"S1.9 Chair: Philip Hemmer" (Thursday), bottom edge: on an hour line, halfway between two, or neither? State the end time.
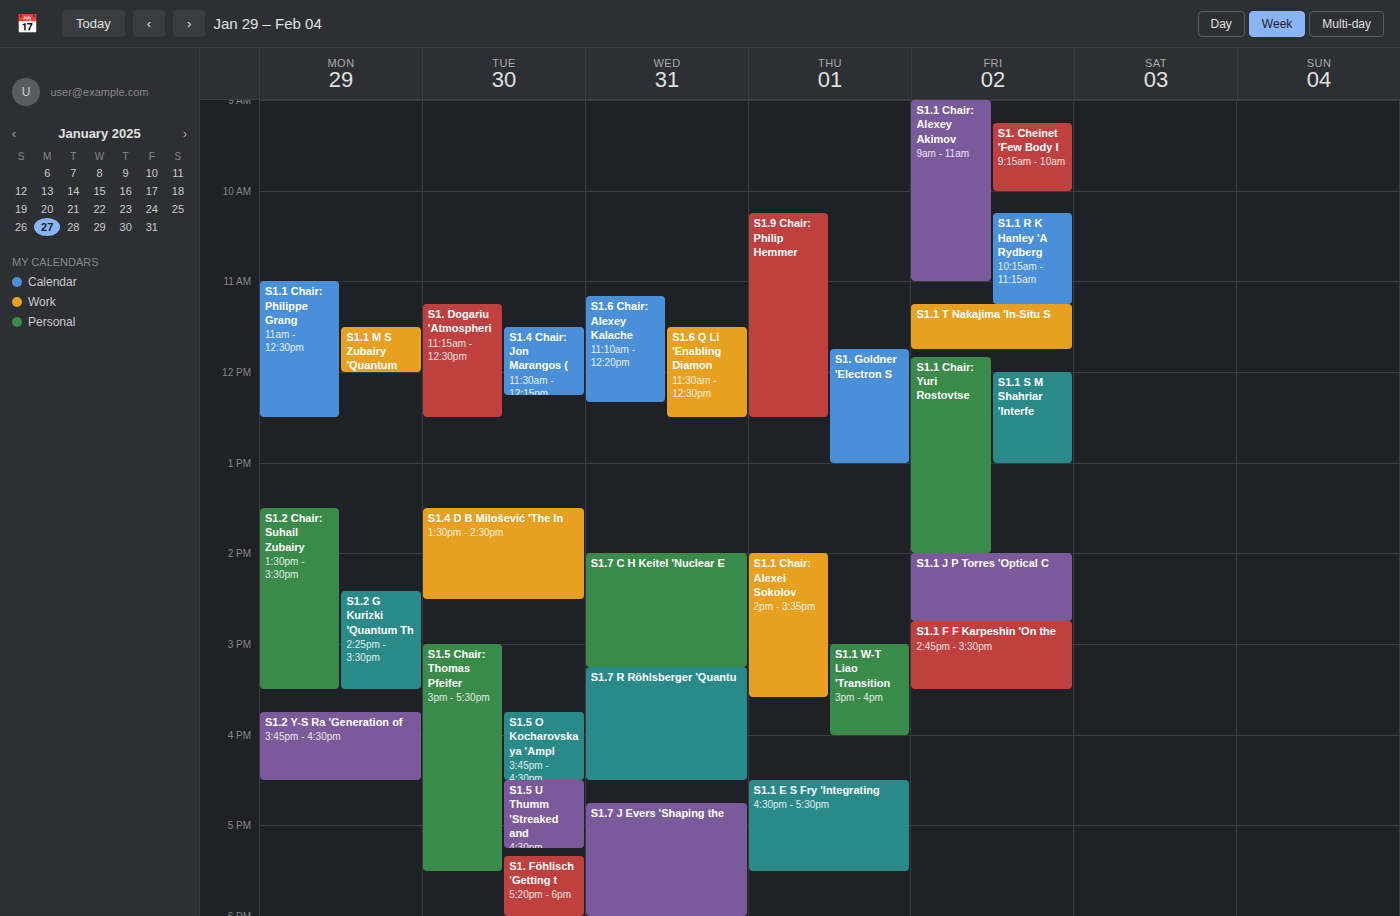
12:30 PM -- halfway between the 12 PM and 1 PM lines.